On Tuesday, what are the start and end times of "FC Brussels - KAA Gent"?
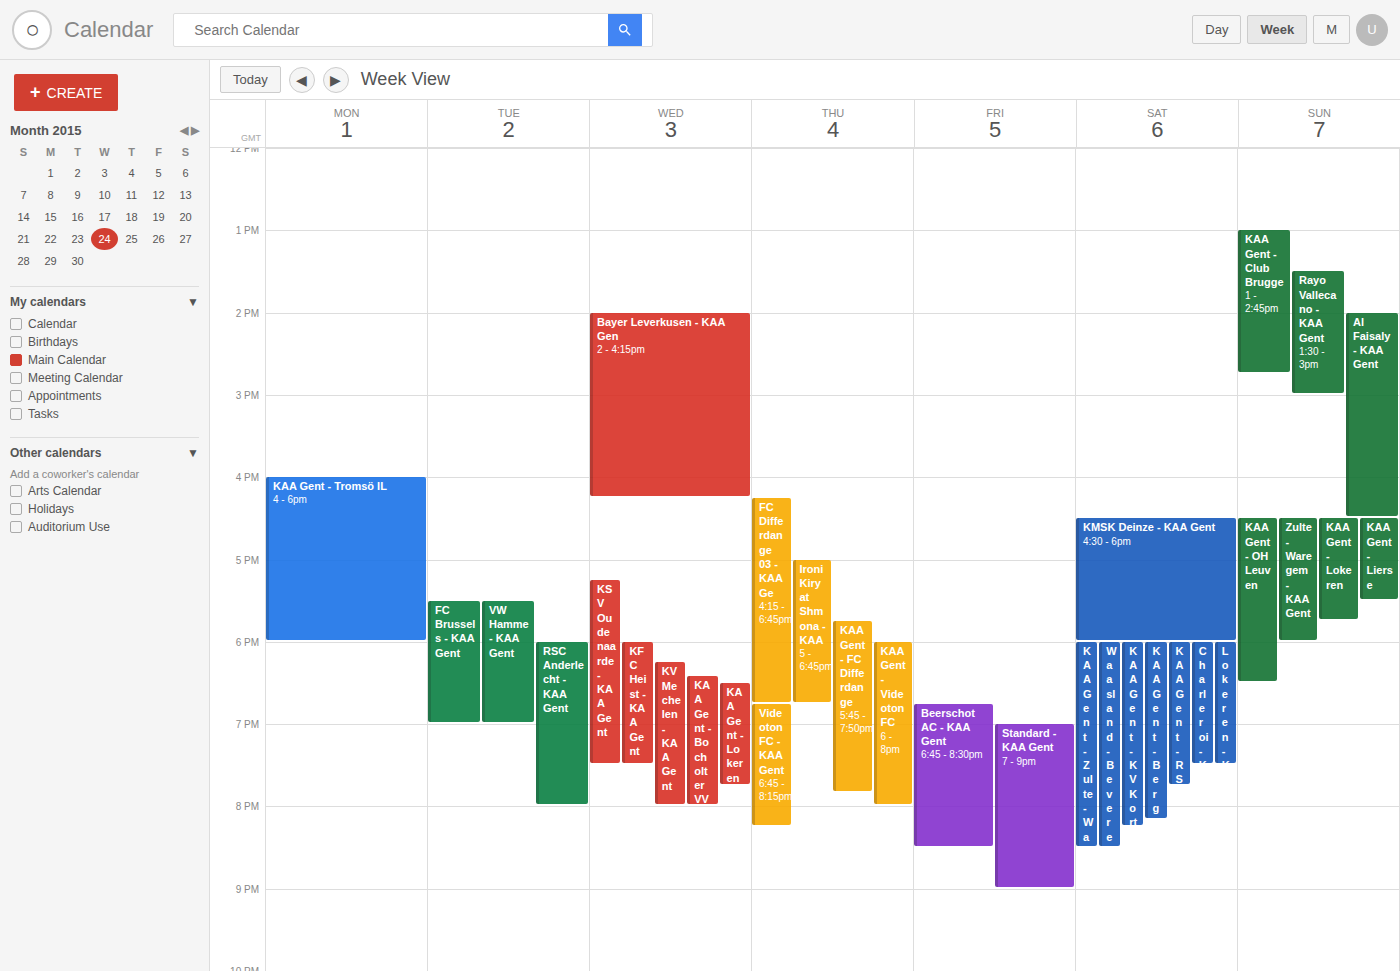
5:30 PM to 7:00 PM